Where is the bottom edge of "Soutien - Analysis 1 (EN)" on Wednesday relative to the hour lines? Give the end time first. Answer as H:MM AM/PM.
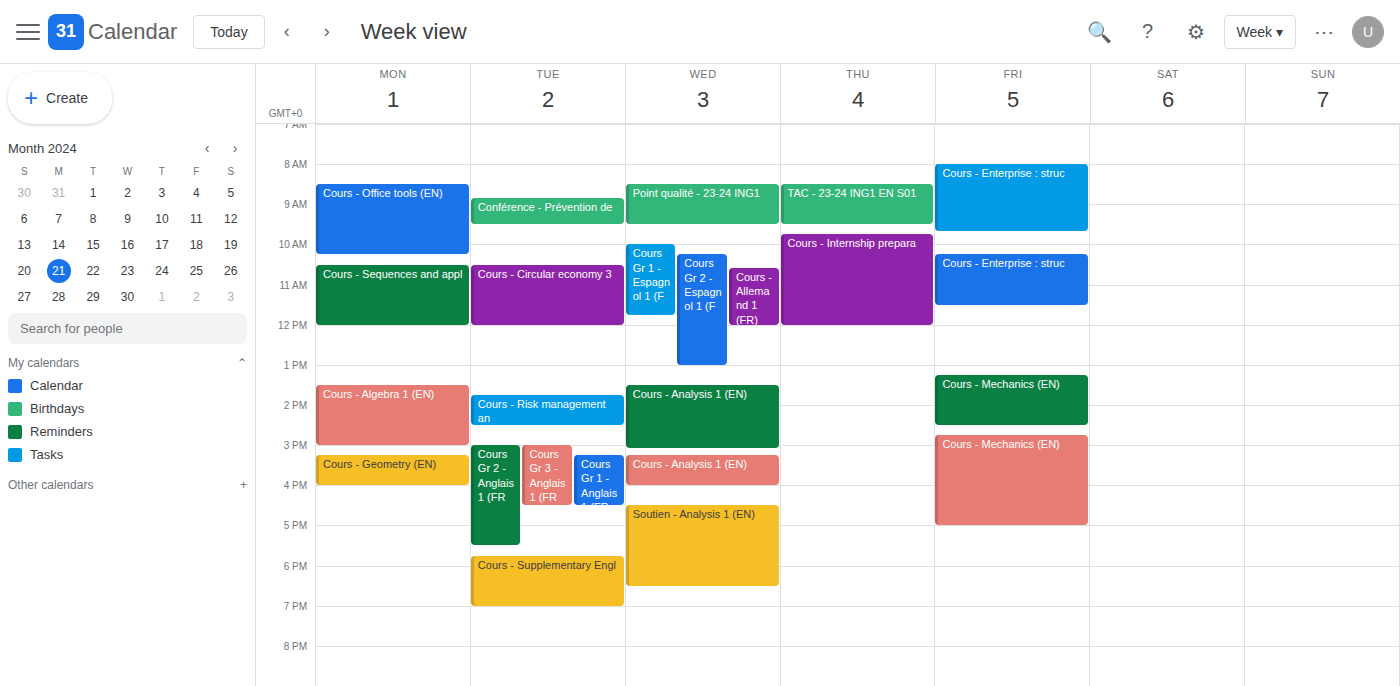
6:30 PM -- halfway between the 6 PM and 7 PM lines.